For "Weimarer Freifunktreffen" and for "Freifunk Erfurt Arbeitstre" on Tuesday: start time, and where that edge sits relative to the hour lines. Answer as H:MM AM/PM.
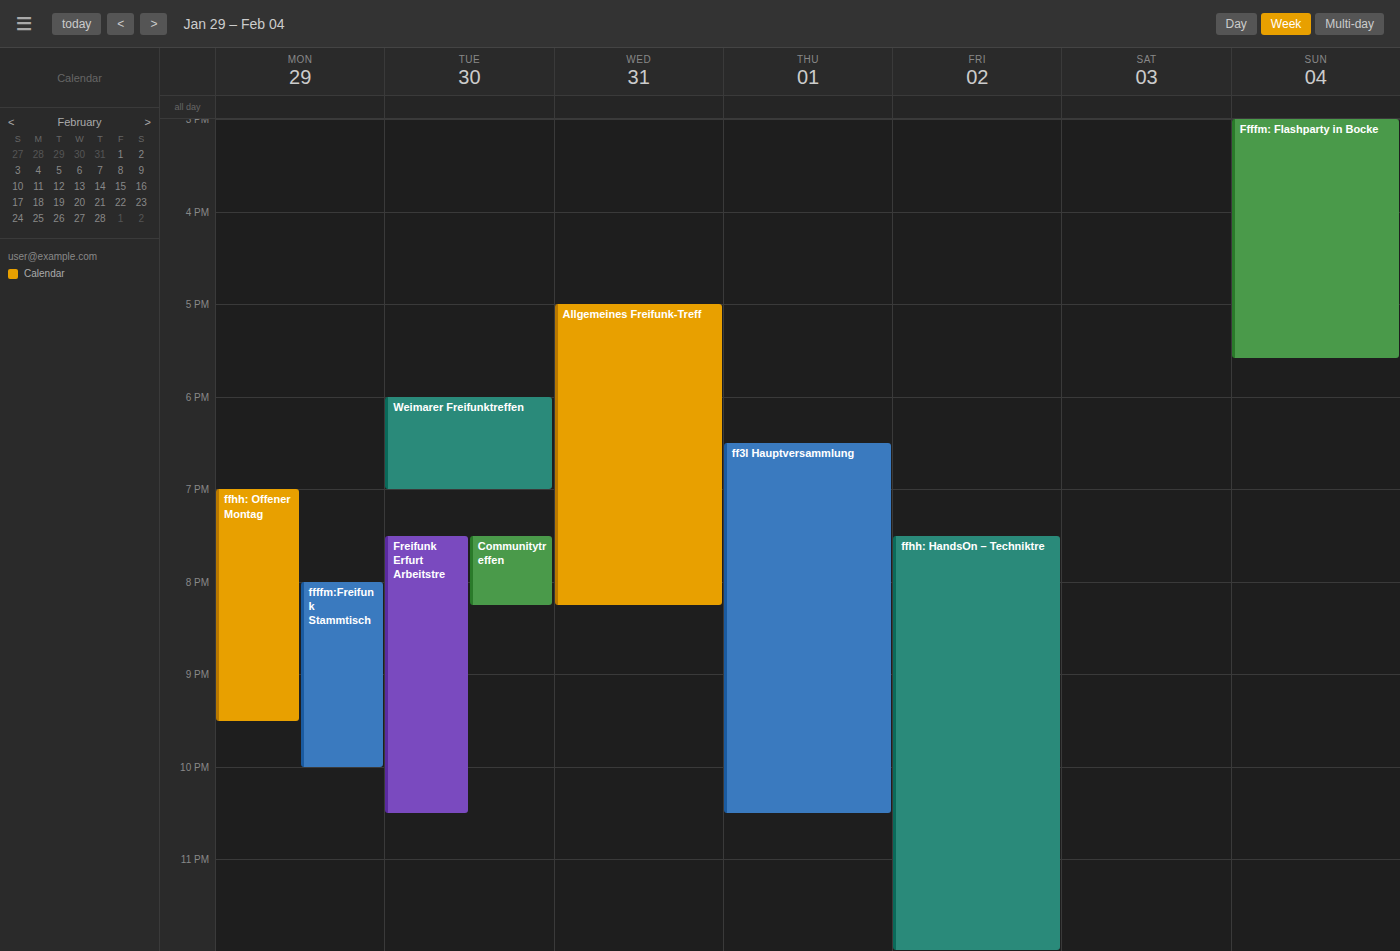
"Weimarer Freifunktreffen": 6:00 PM, exactly on the 6 PM line. "Freifunk Erfurt Arbeitstre": 7:30 PM, halfway between the 7 PM and 8 PM lines.